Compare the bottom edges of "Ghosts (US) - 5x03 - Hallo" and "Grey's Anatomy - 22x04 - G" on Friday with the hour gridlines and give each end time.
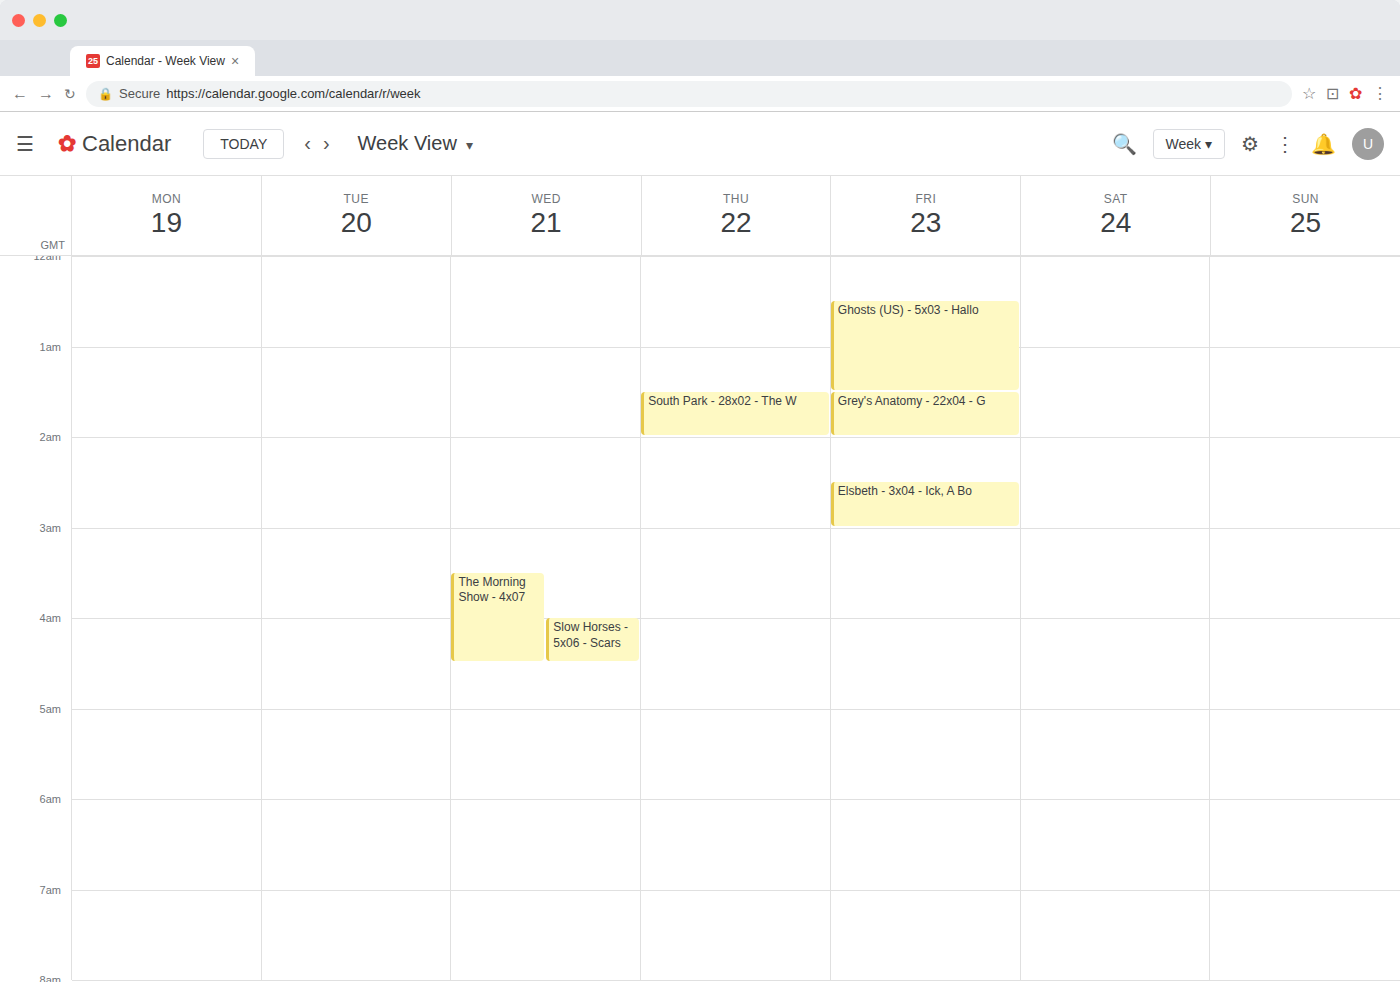
"Ghosts (US) - 5x03 - Hallo": 1:30 AM, halfway between the 1 AM and 2 AM lines. "Grey's Anatomy - 22x04 - G": 2:00 AM, exactly on the 2 AM line.